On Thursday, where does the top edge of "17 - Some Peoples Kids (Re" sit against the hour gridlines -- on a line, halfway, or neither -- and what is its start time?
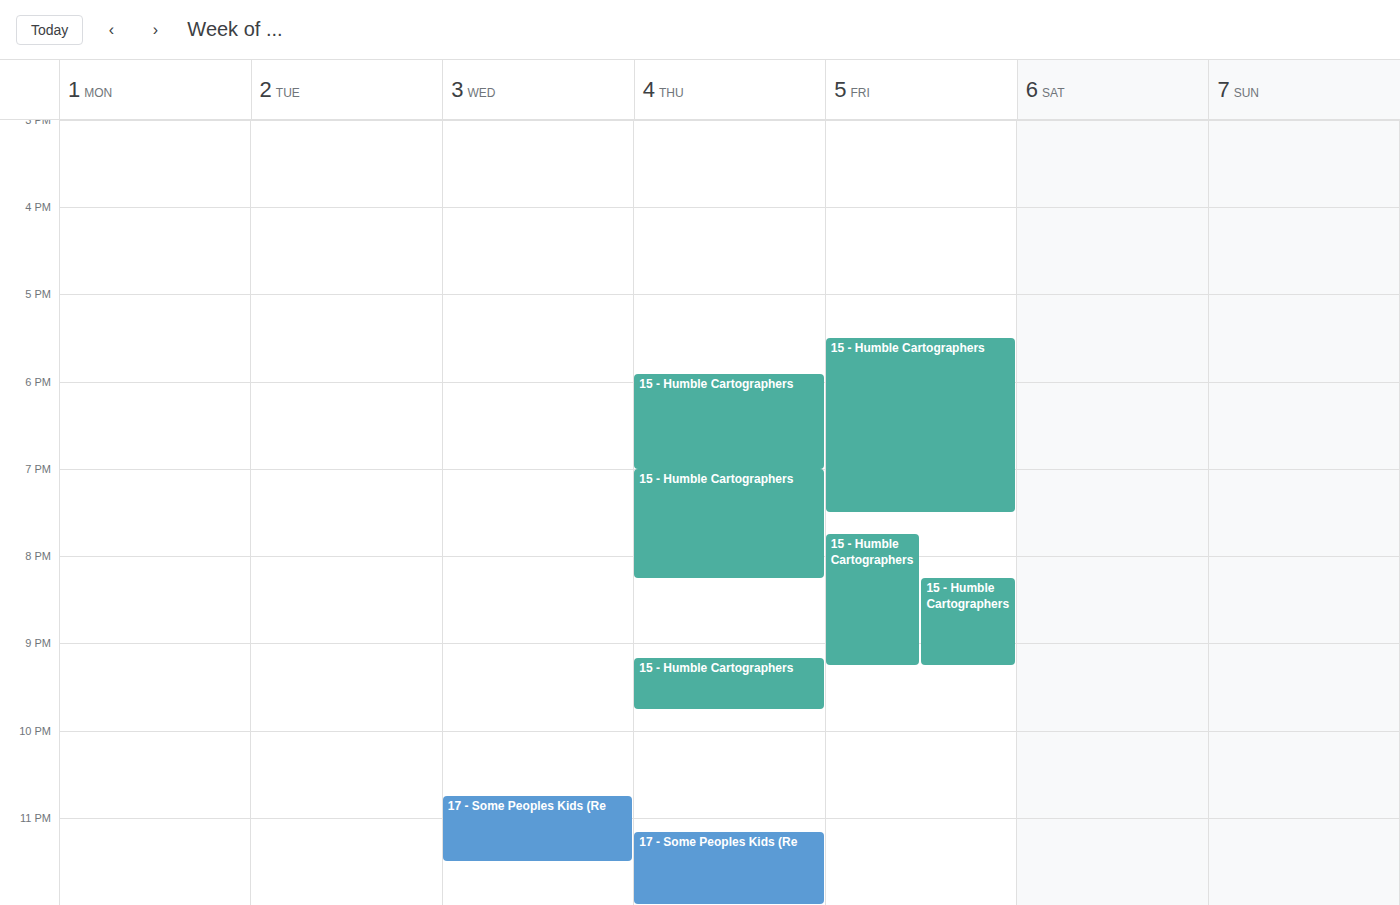
11:10 PM -- neither: 10 minutes below the 11 PM line and 50 minutes above the 12 AM line.